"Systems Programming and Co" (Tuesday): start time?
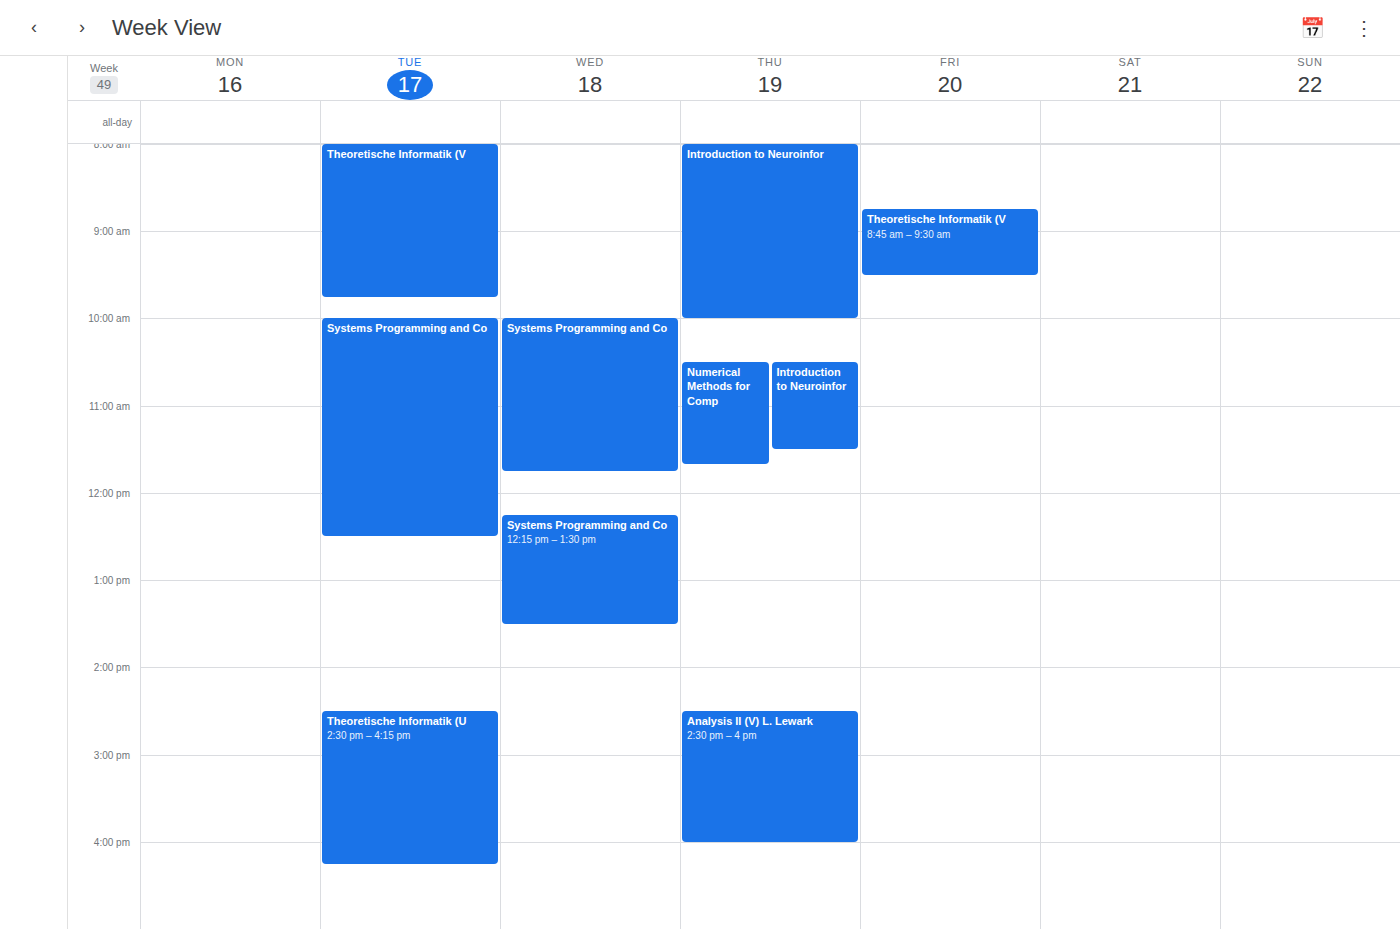
10:00 AM